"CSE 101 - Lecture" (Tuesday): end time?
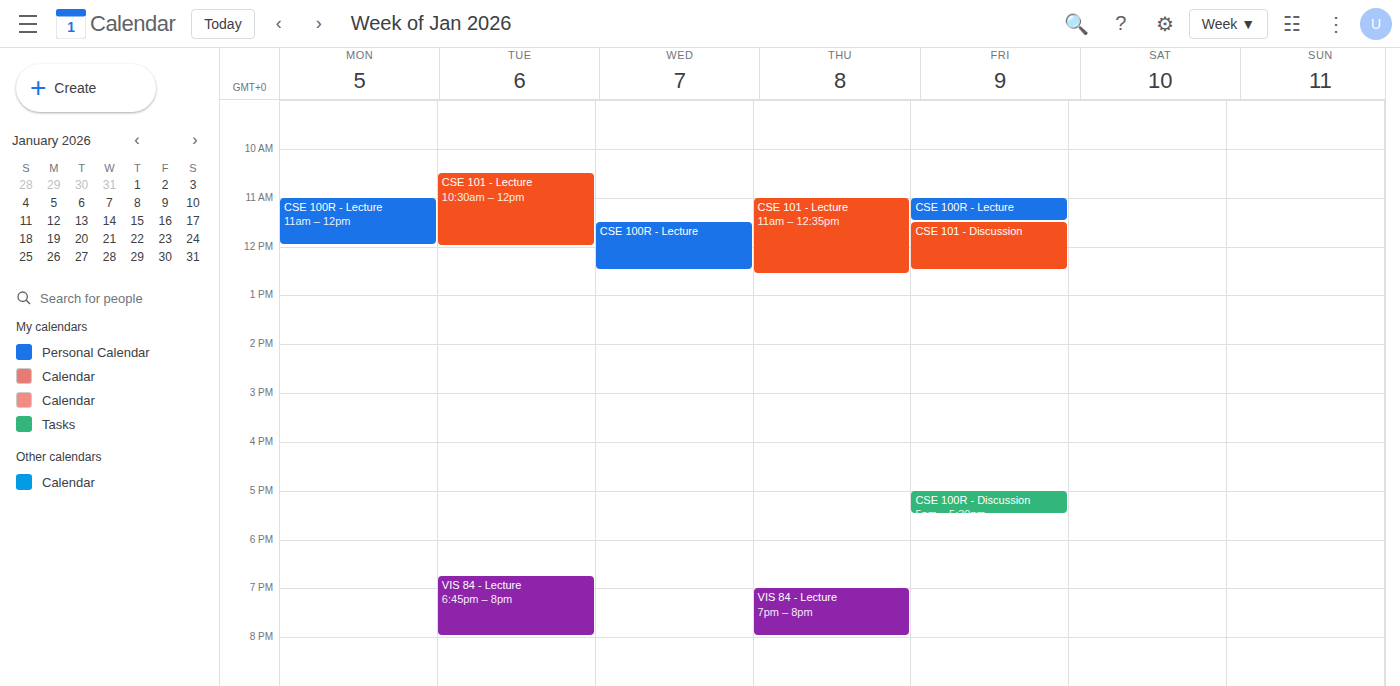
12:00 PM